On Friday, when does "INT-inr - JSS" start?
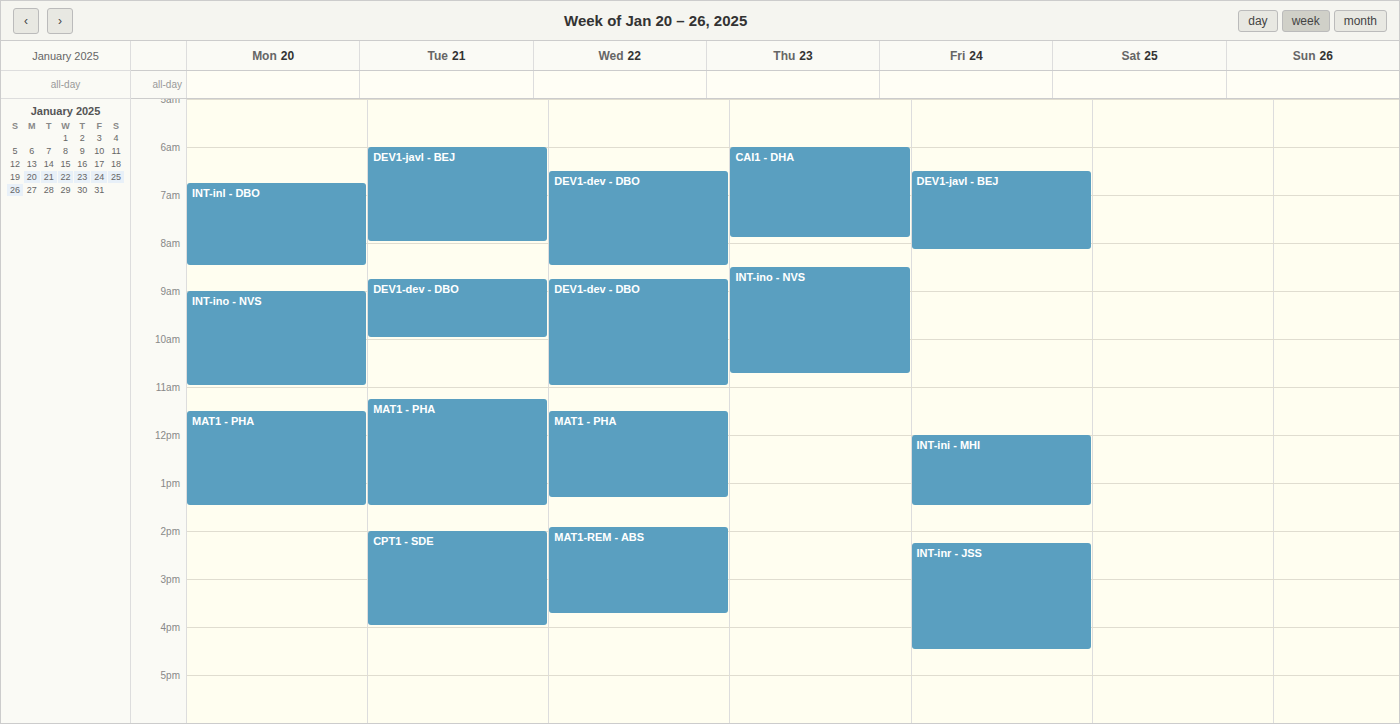
2:15 PM